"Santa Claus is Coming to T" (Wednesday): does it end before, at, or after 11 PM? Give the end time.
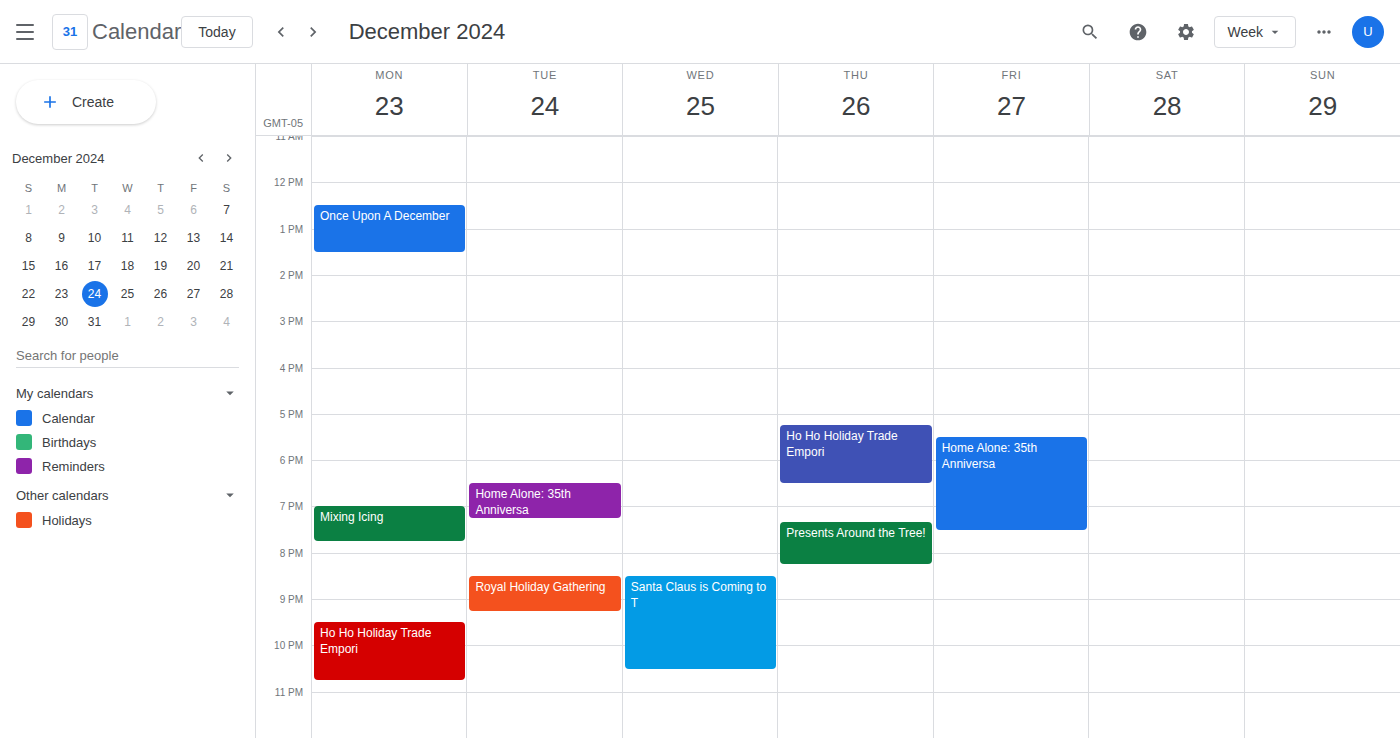
10:30 PM -- before 11 PM, 30 minutes above the 11 PM line.